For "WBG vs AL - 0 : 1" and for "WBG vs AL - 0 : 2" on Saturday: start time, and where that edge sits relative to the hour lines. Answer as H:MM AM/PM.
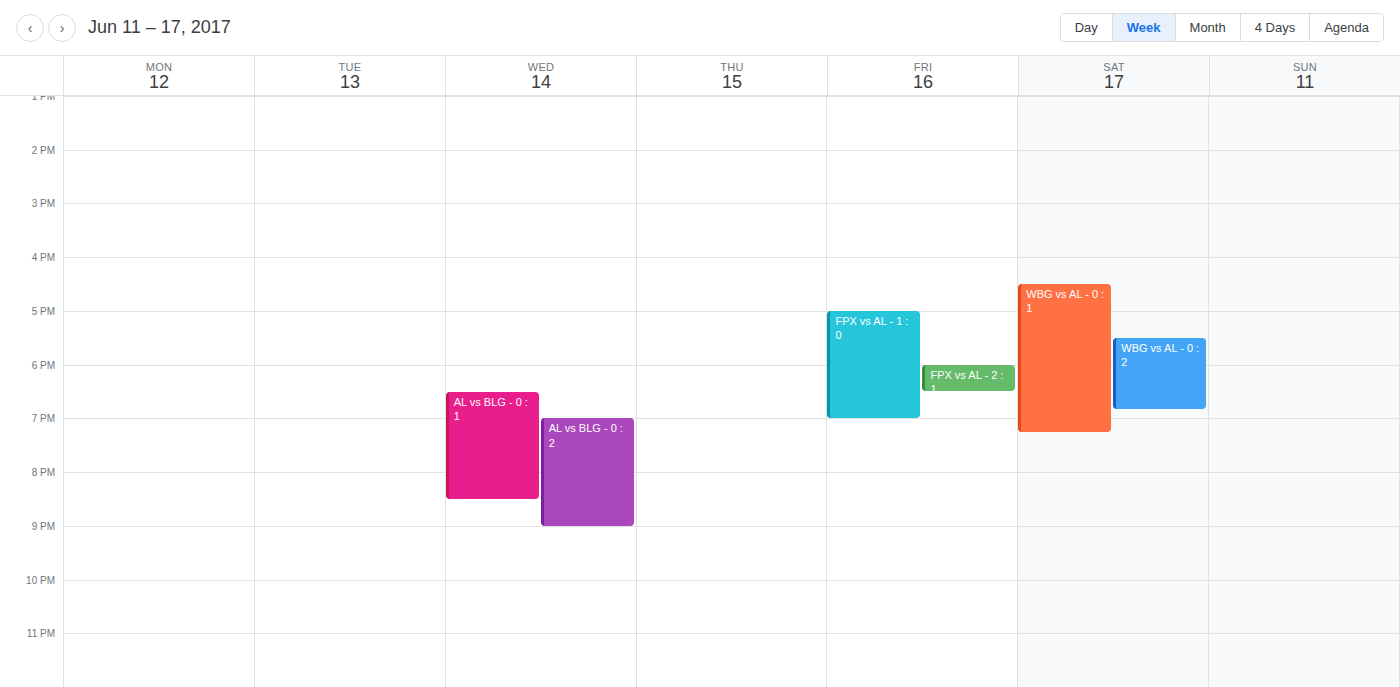
"WBG vs AL - 0 : 1": 4:30 PM, halfway between the 4 PM and 5 PM lines. "WBG vs AL - 0 : 2": 5:30 PM, halfway between the 5 PM and 6 PM lines.